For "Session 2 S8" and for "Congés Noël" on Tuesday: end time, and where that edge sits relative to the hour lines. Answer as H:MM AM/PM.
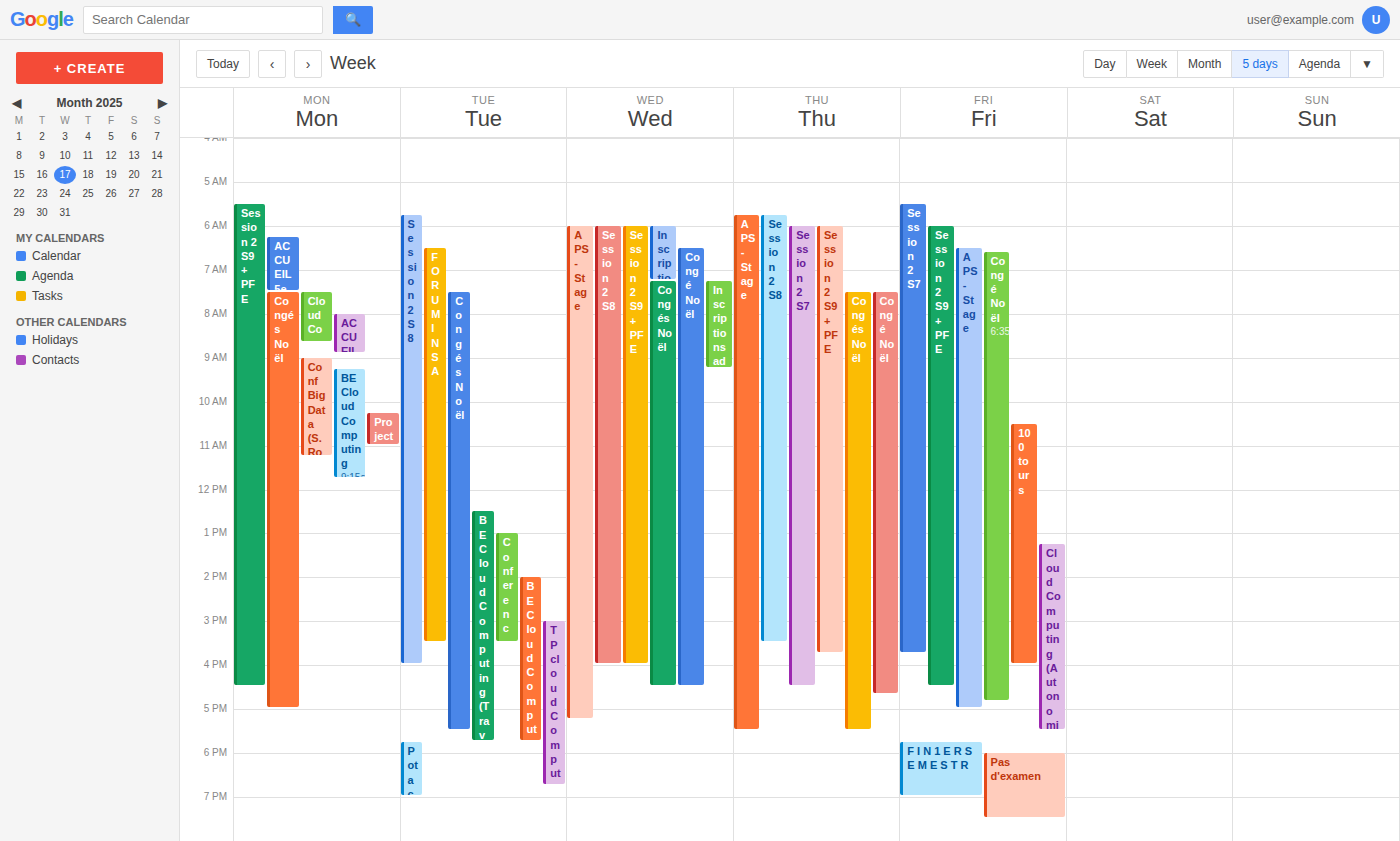
"Session 2 S8": 4:00 PM, exactly on the 4 PM line. "Congés Noël": 5:30 PM, halfway between the 5 PM and 6 PM lines.